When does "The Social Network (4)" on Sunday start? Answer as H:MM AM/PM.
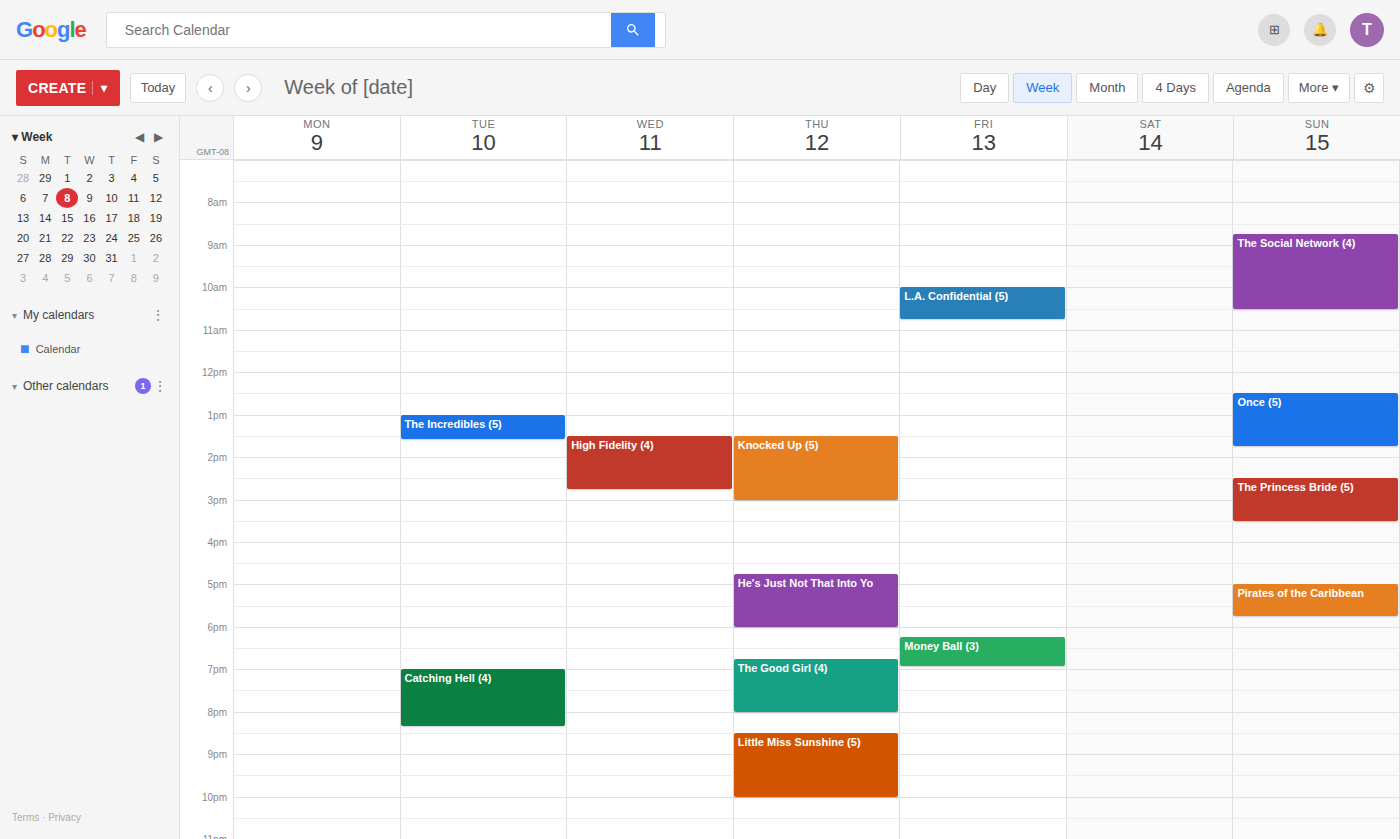
8:45 AM